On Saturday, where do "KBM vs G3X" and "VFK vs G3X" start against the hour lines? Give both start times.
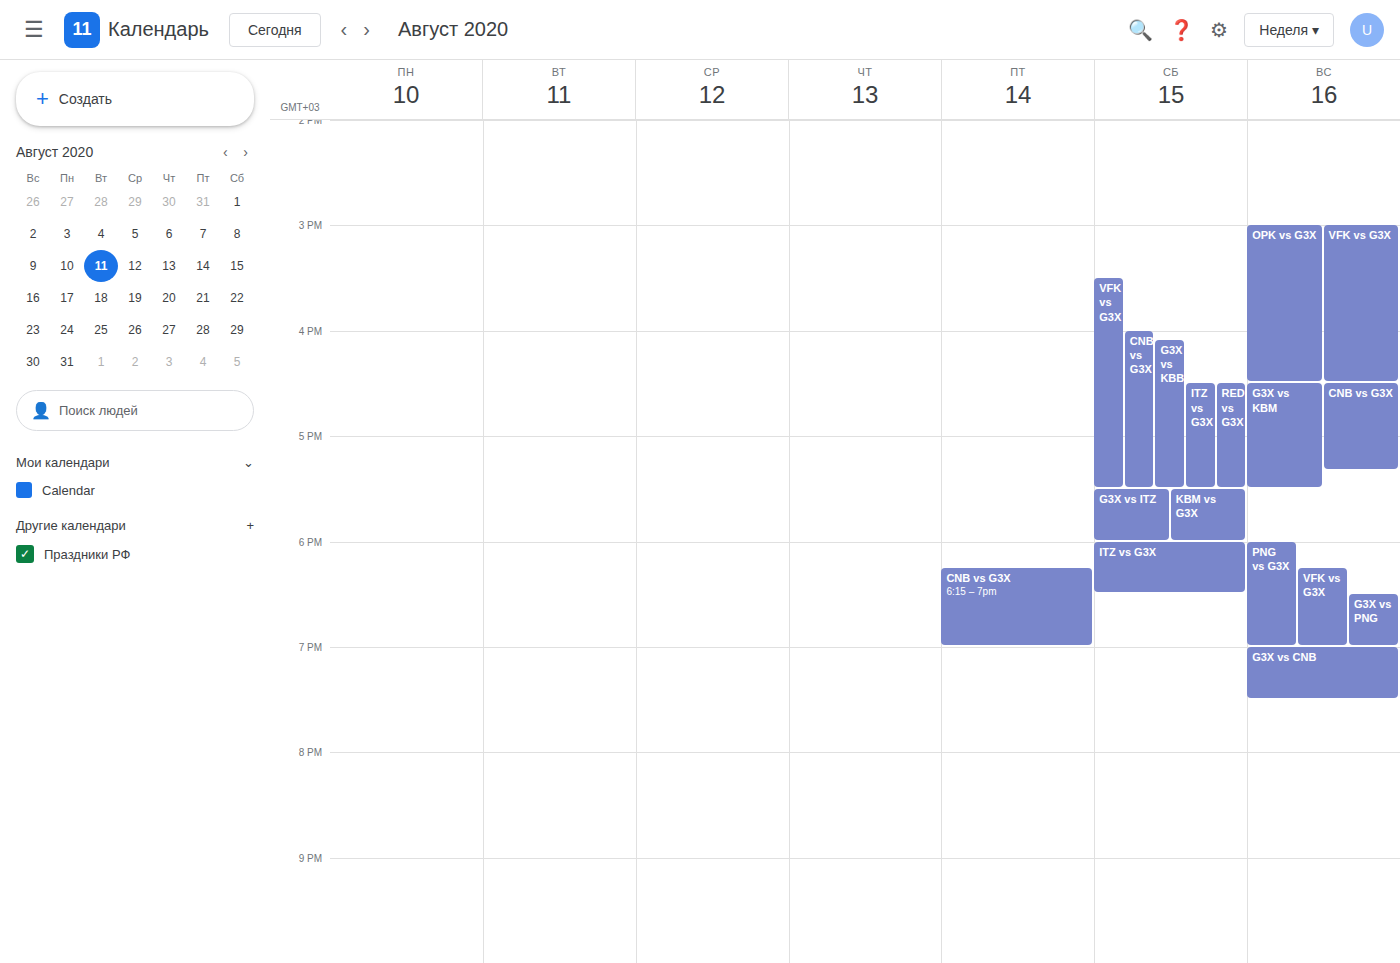
"KBM vs G3X": 5:30 PM, halfway between the 5 PM and 6 PM lines. "VFK vs G3X": 3:30 PM, halfway between the 3 PM and 4 PM lines.